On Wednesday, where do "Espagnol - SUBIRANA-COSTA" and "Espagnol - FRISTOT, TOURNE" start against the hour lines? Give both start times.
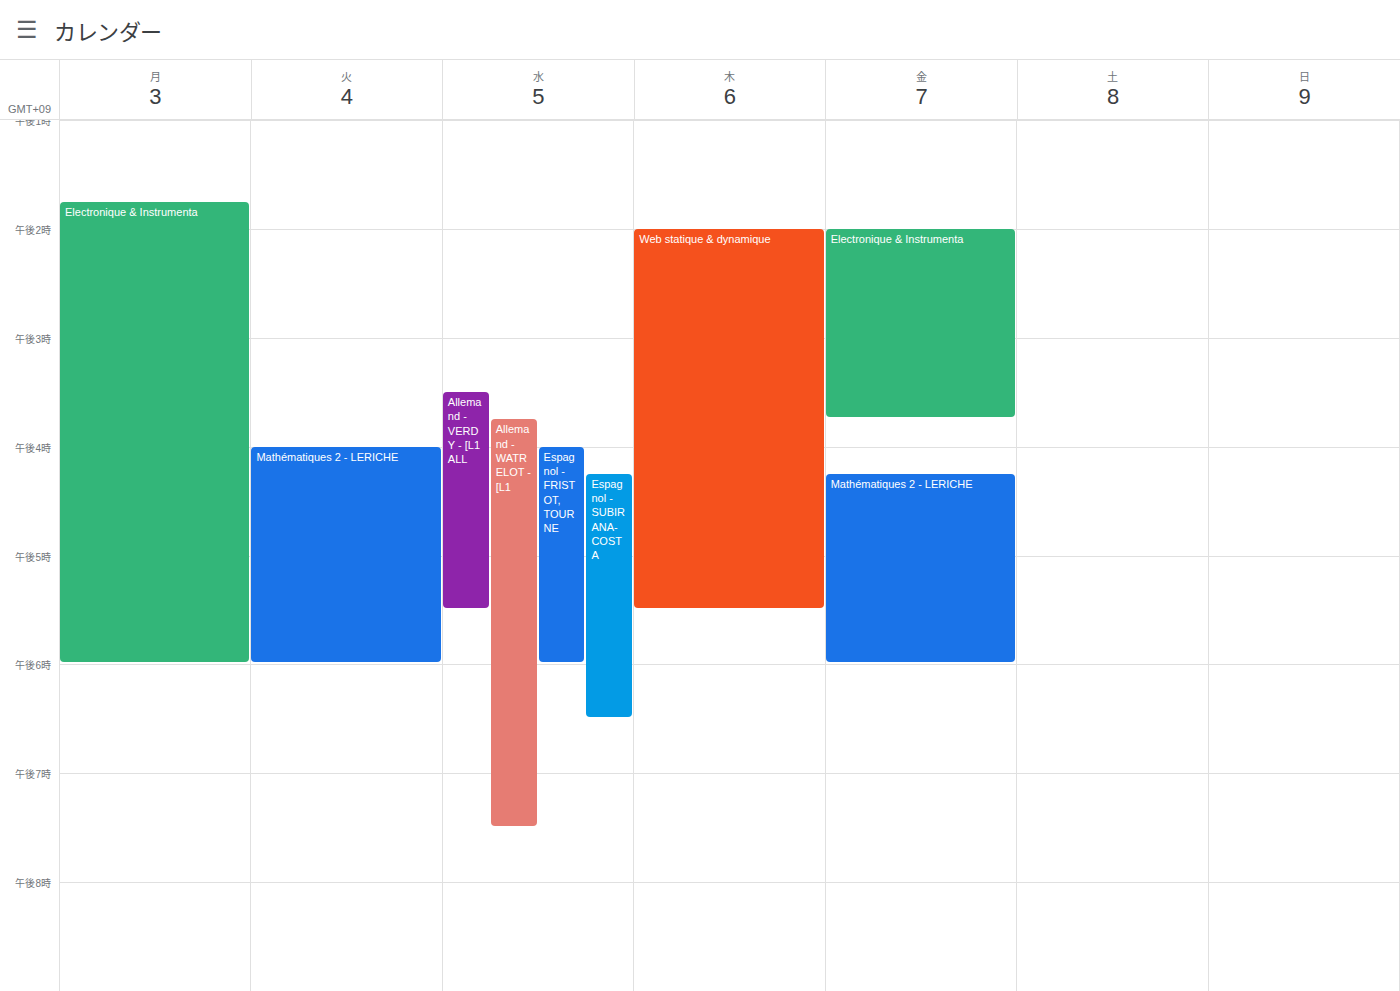
"Espagnol - SUBIRANA-COSTA": 4:15 PM, neither: a quarter of the way from the 4 PM line to the 5 PM line. "Espagnol - FRISTOT, TOURNE": 4:00 PM, exactly on the 4 PM line.